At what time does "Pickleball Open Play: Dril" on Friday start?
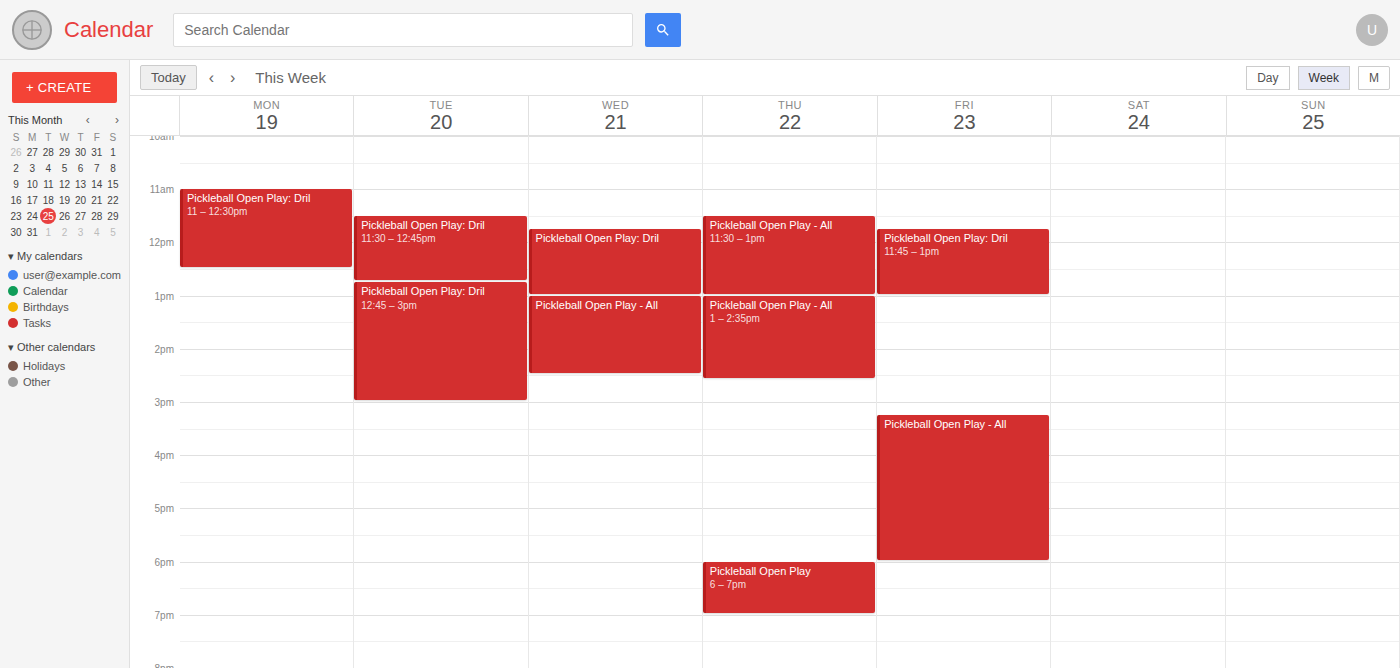
11:45 AM